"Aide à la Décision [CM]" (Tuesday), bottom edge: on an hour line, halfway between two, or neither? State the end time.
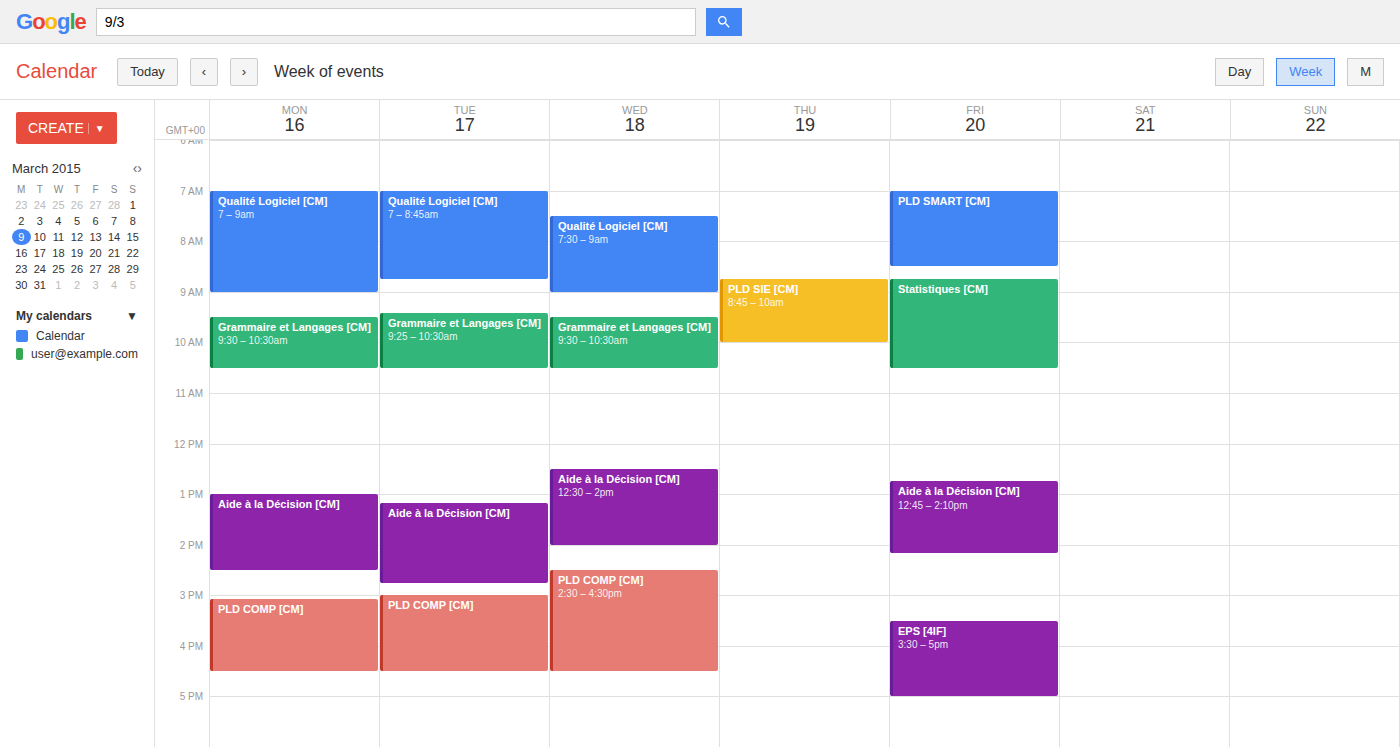
2:45 PM -- neither: three quarters of the way from the 2 PM line to the 3 PM line.